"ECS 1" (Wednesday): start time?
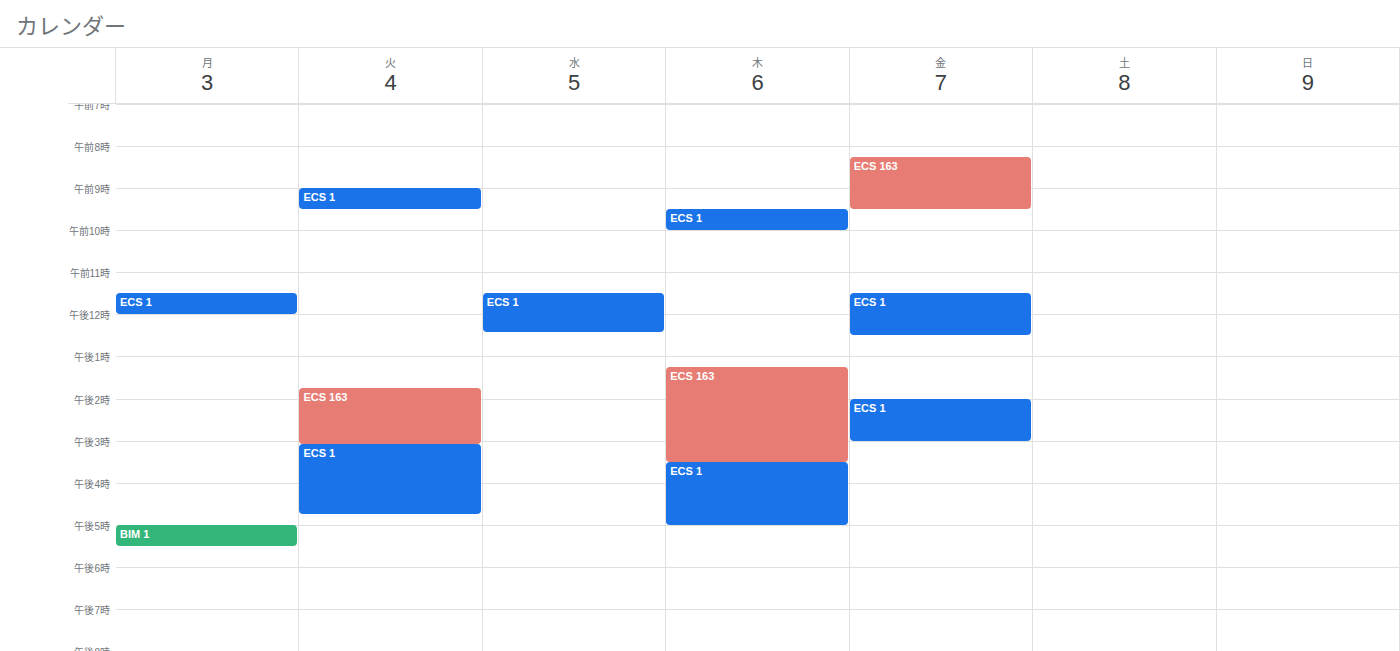
11:30 AM